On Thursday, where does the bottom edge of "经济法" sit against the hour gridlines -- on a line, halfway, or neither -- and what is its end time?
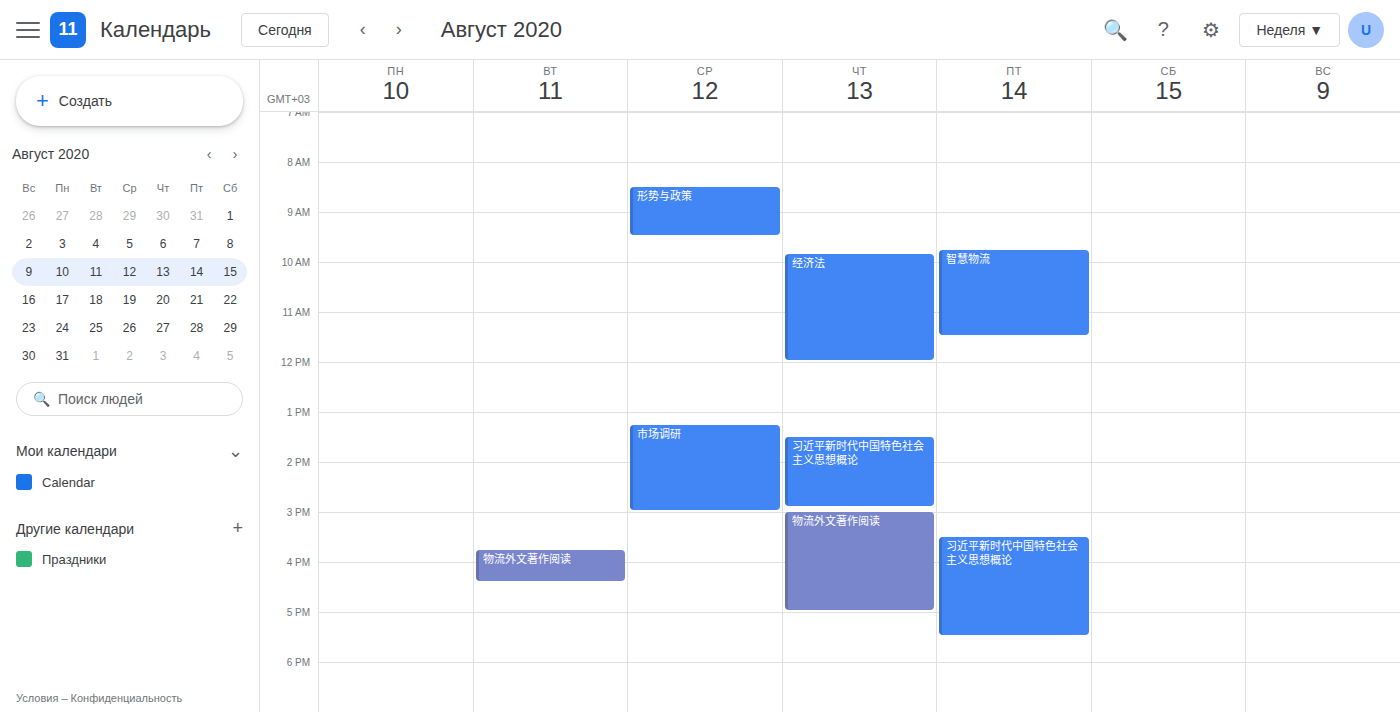
12:00 PM -- exactly on the 12 PM line.